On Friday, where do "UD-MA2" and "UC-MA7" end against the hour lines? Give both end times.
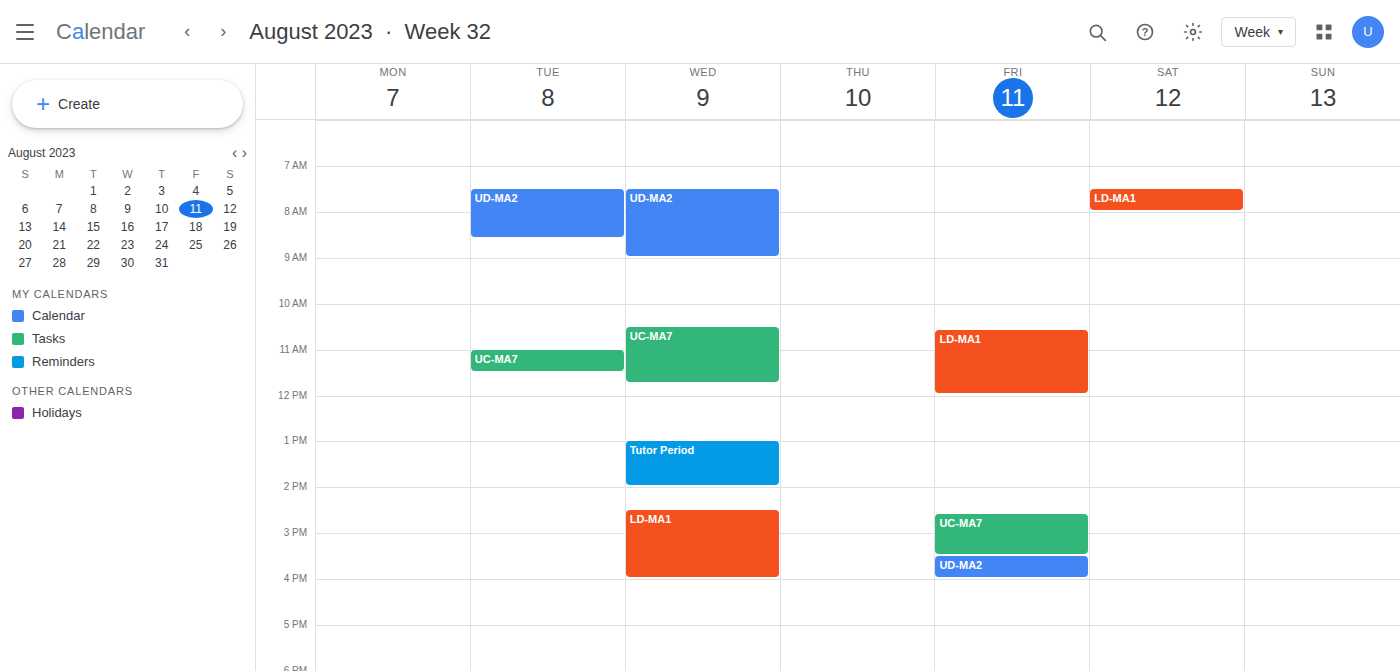
"UD-MA2": 4:00 PM, exactly on the 4 PM line. "UC-MA7": 3:30 PM, halfway between the 3 PM and 4 PM lines.